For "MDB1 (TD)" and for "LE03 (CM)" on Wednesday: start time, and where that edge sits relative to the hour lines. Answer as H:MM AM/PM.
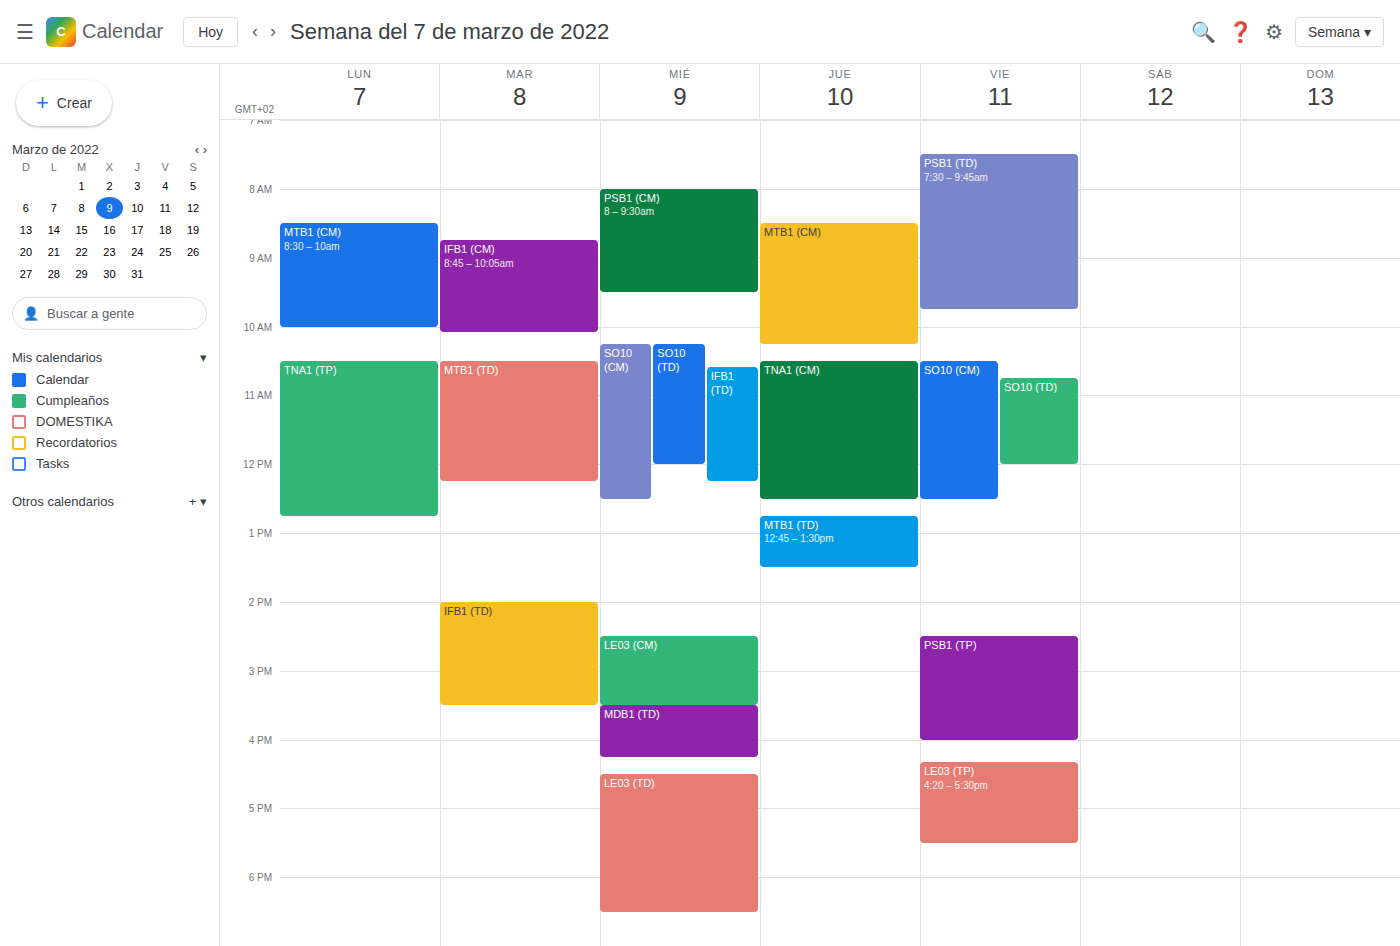
"MDB1 (TD)": 3:30 PM, halfway between the 3 PM and 4 PM lines. "LE03 (CM)": 2:30 PM, halfway between the 2 PM and 3 PM lines.